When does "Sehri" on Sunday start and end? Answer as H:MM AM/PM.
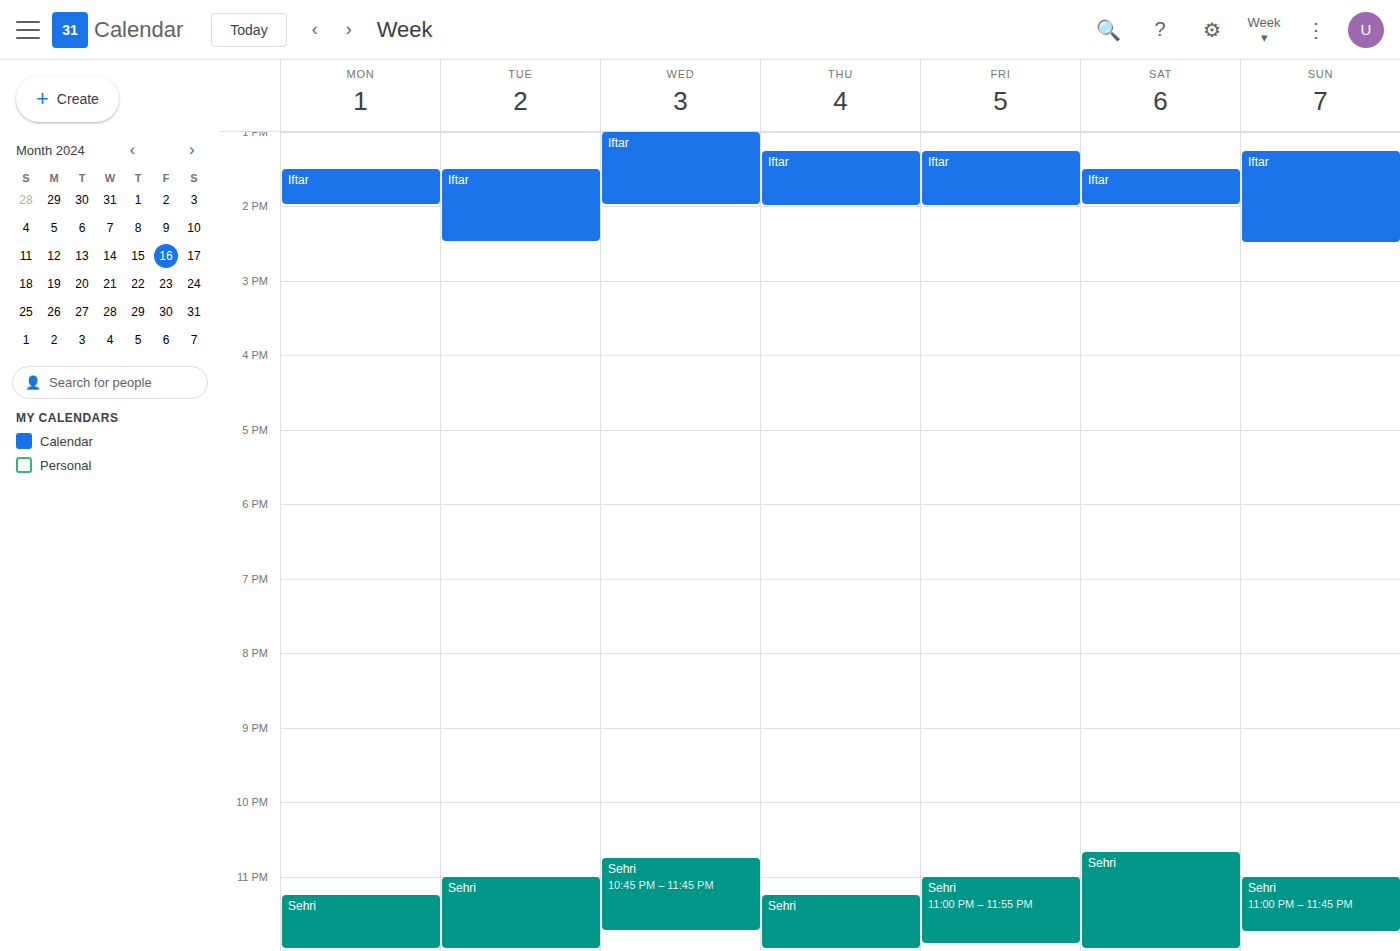
11:00 PM to 11:45 PM